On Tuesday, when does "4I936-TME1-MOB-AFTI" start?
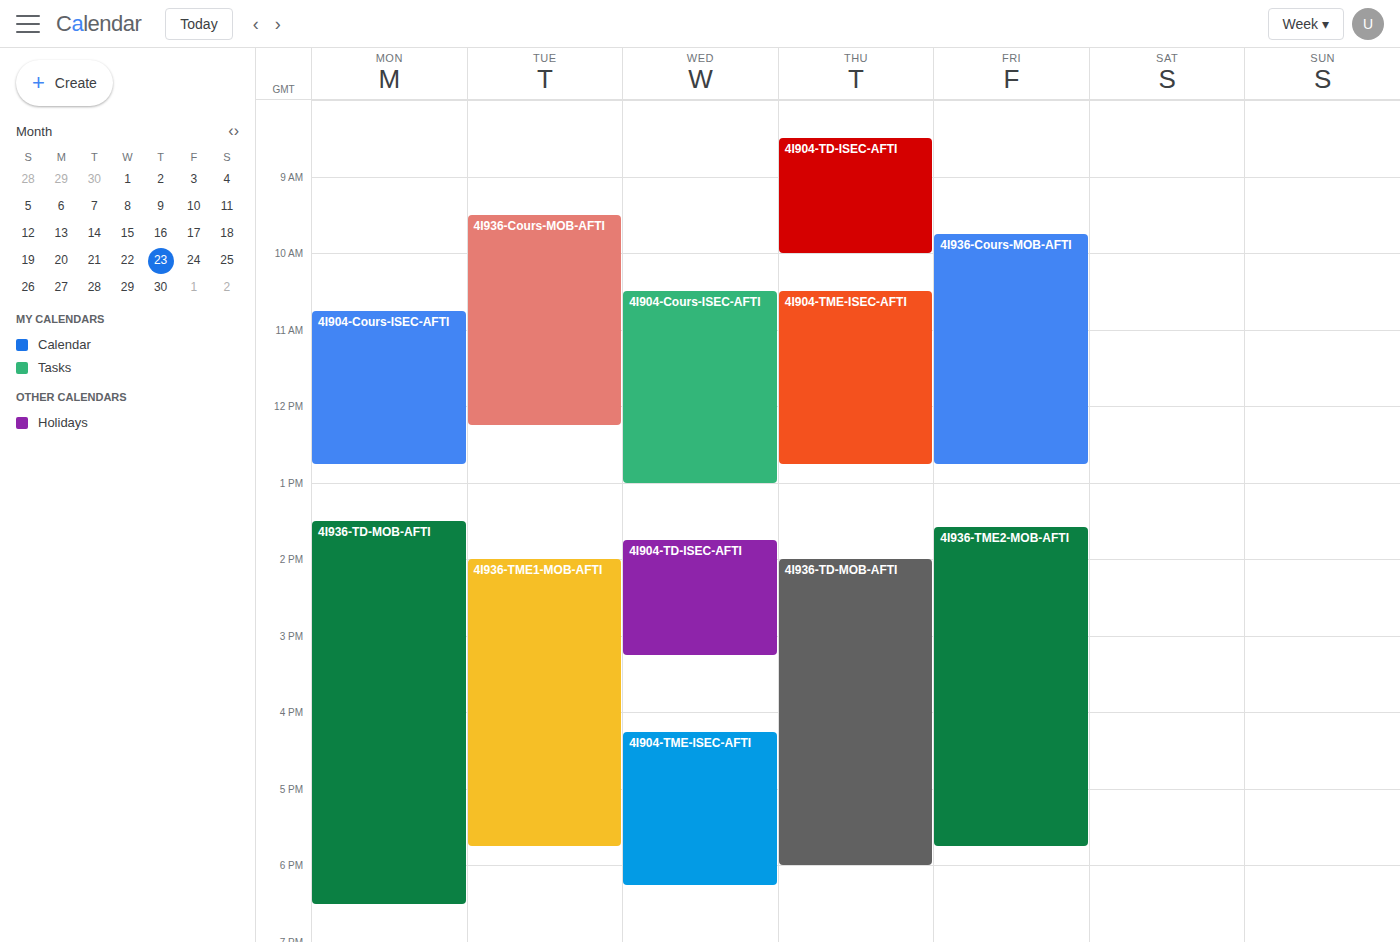
2:00 PM